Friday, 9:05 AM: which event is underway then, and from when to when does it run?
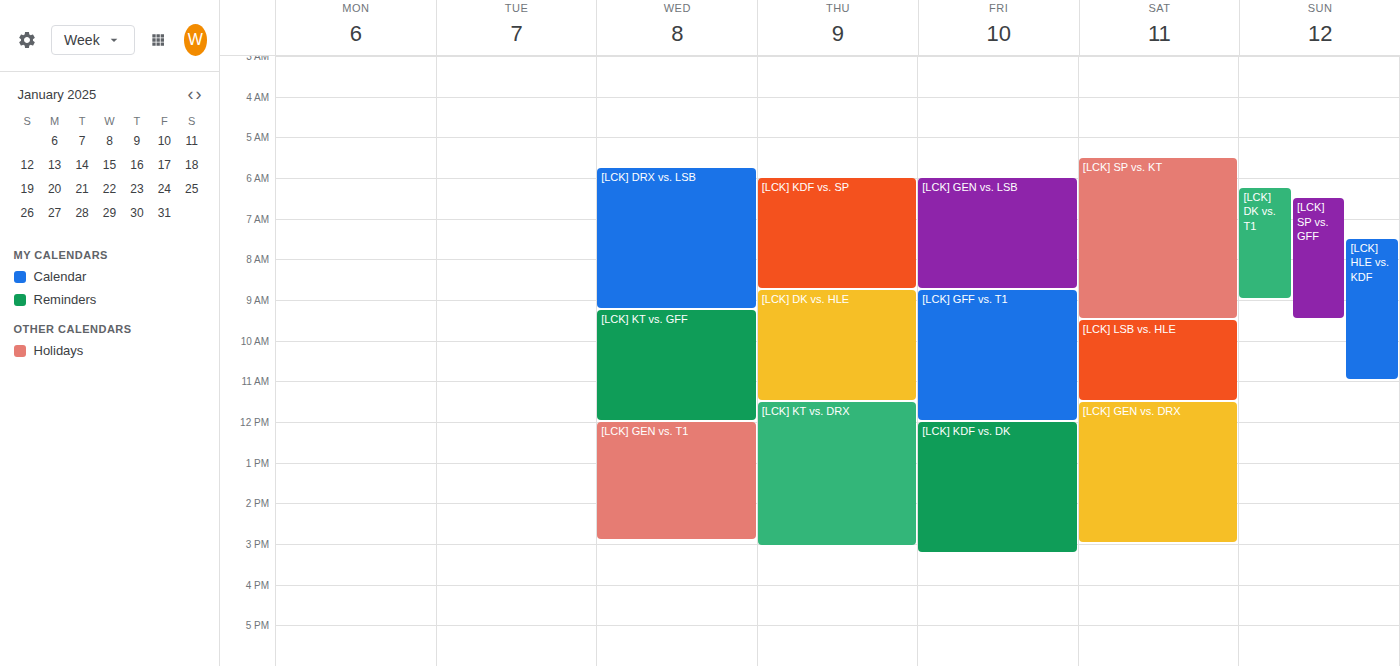
"[LCK] GFF vs. T1", 8:45 AM to 12:00 PM